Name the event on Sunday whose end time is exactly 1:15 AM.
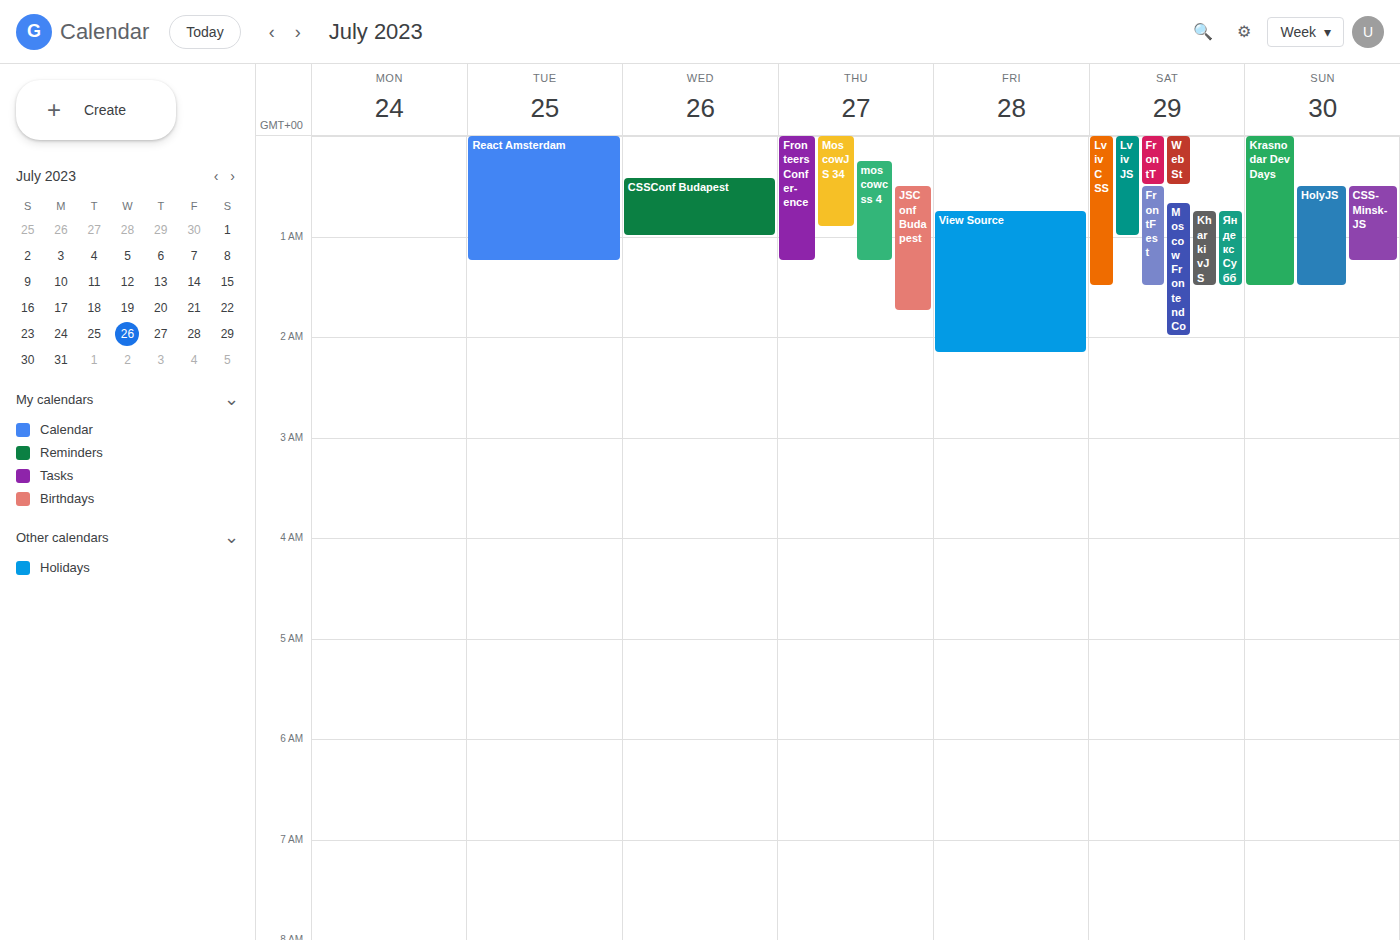
"CSS-Minsk-JS"